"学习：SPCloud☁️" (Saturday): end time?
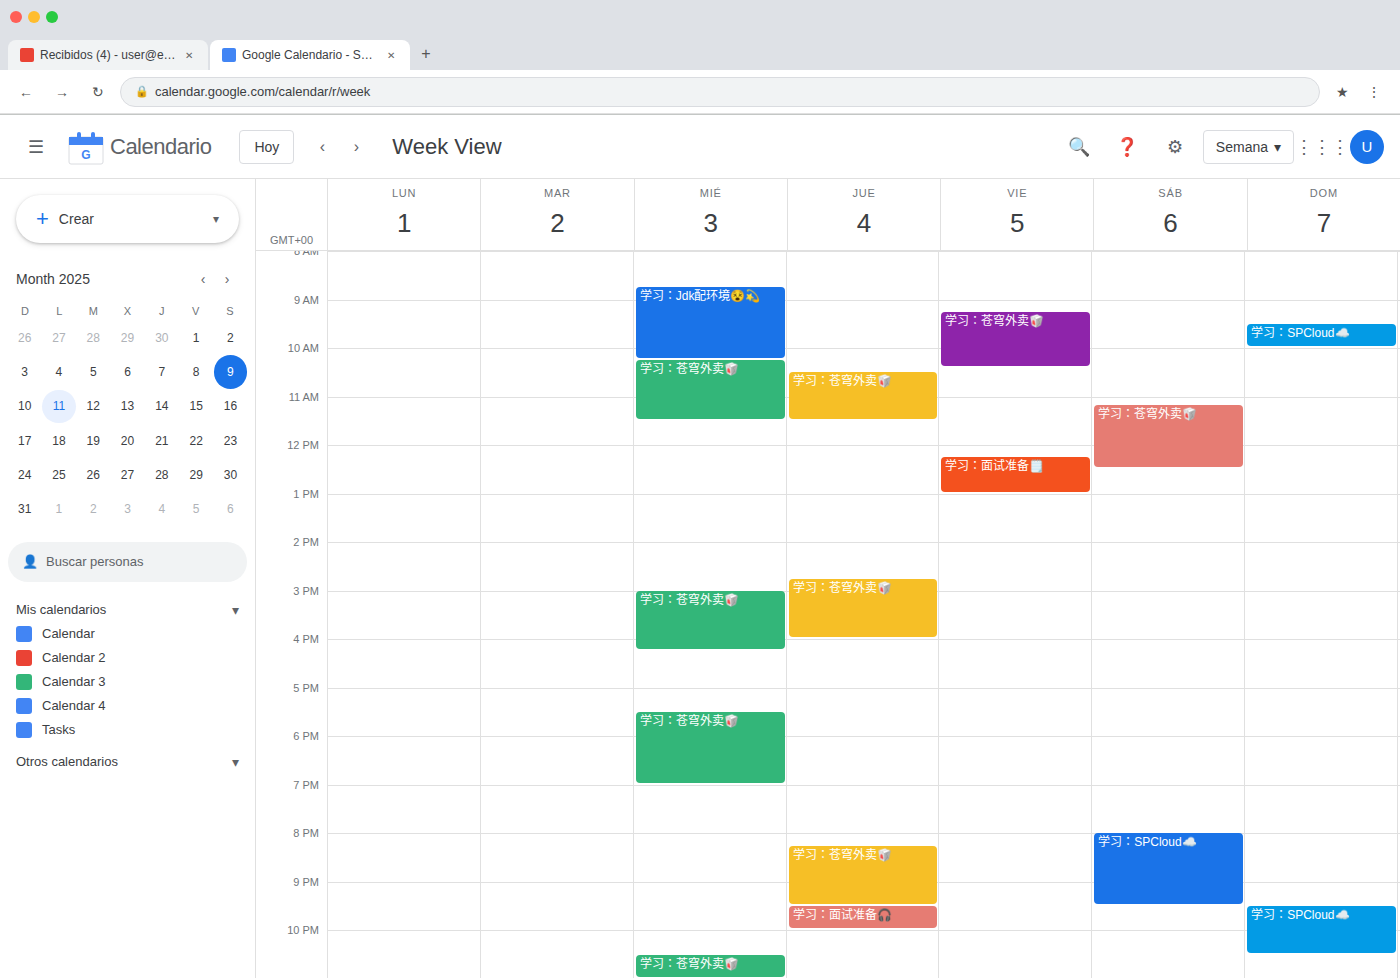
9:30 PM